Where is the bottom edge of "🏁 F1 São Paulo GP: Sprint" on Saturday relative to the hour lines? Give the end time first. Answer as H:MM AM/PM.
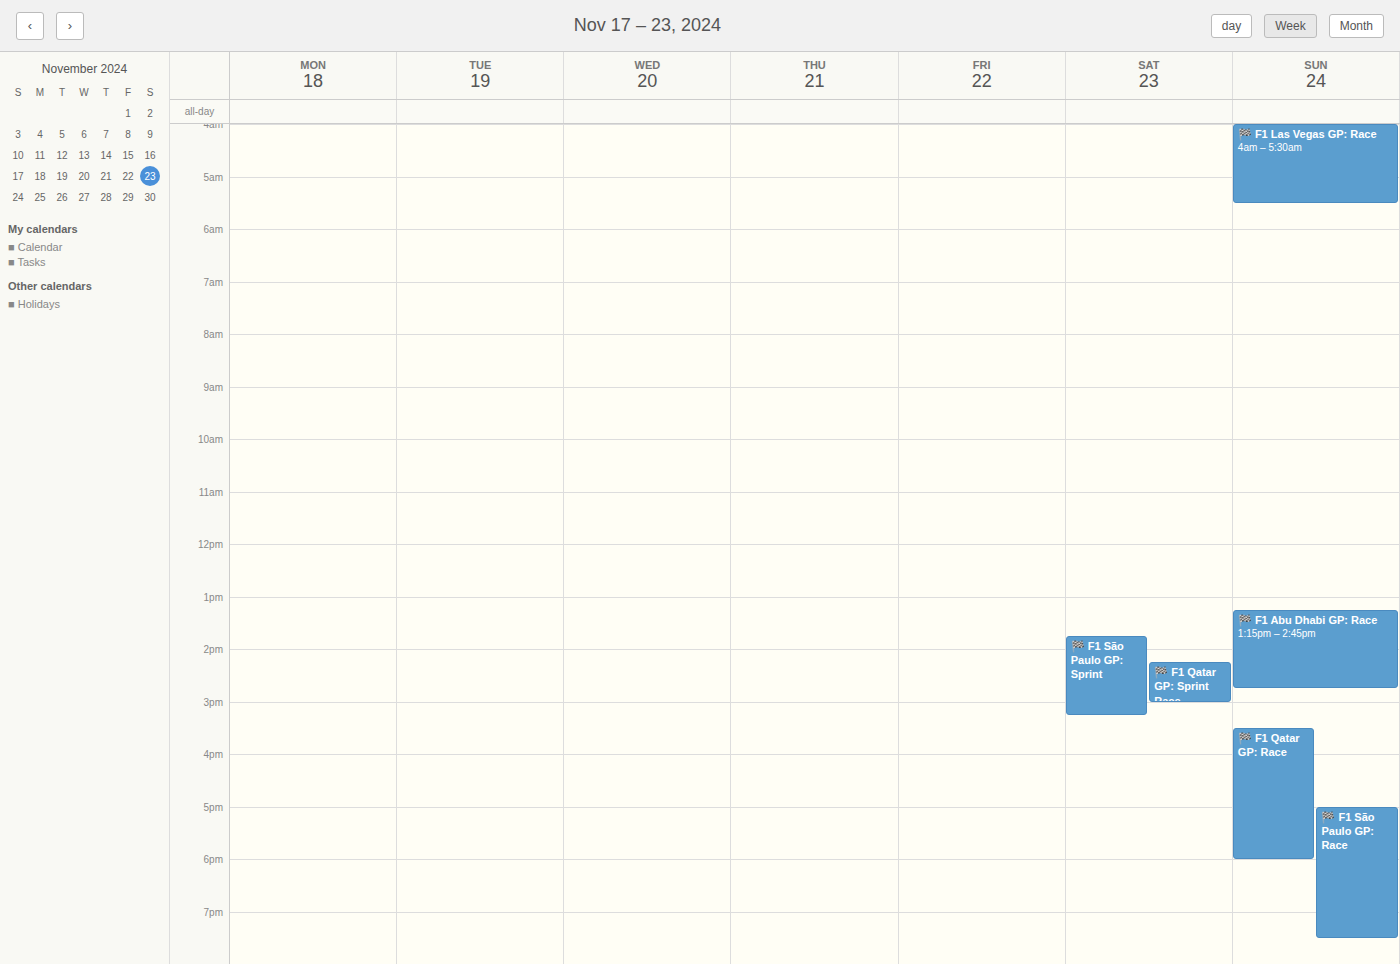
3:15 PM -- neither: a quarter of the way from the 3 PM line to the 4 PM line.